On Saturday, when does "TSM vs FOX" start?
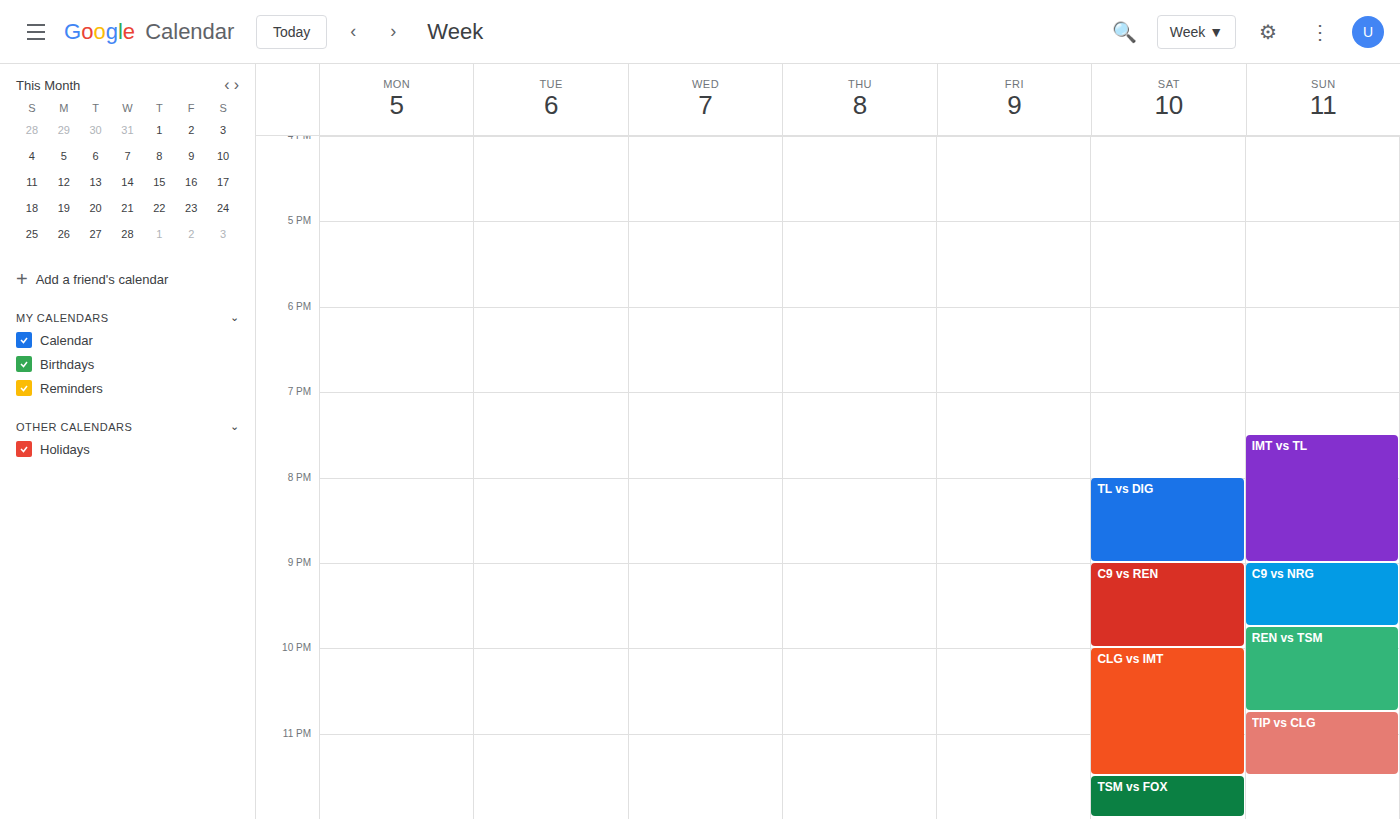
11:30 PM